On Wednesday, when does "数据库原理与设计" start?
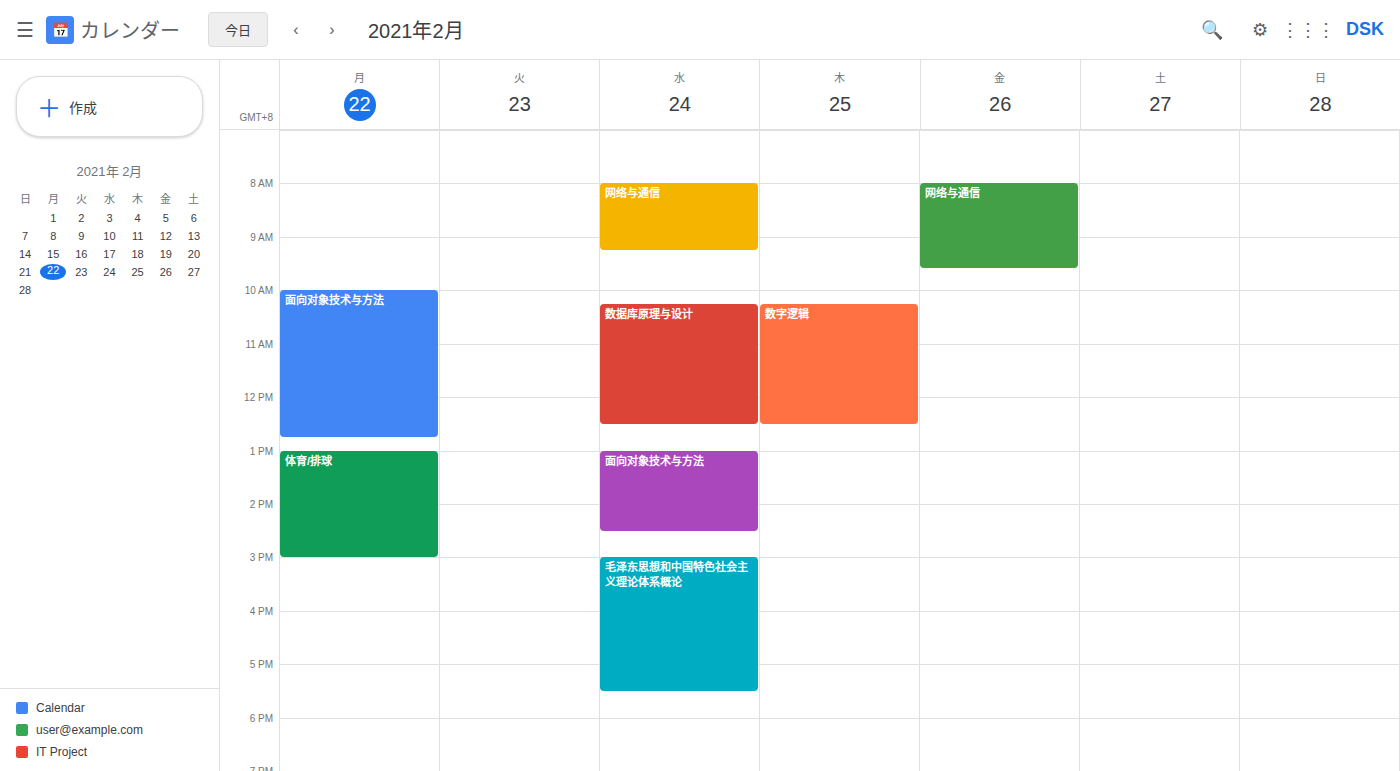
10:15 AM